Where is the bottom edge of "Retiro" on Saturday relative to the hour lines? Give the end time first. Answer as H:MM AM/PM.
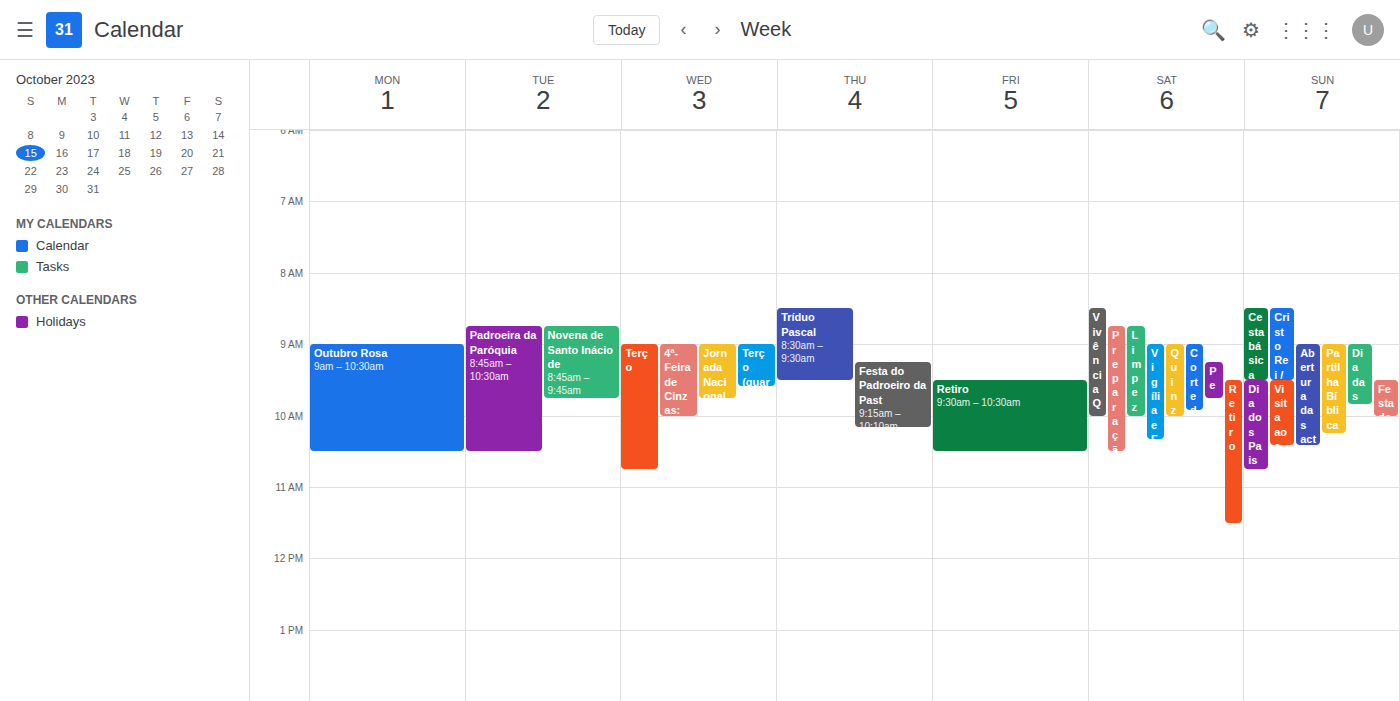
11:30 AM -- halfway between the 11 AM and 12 PM lines.